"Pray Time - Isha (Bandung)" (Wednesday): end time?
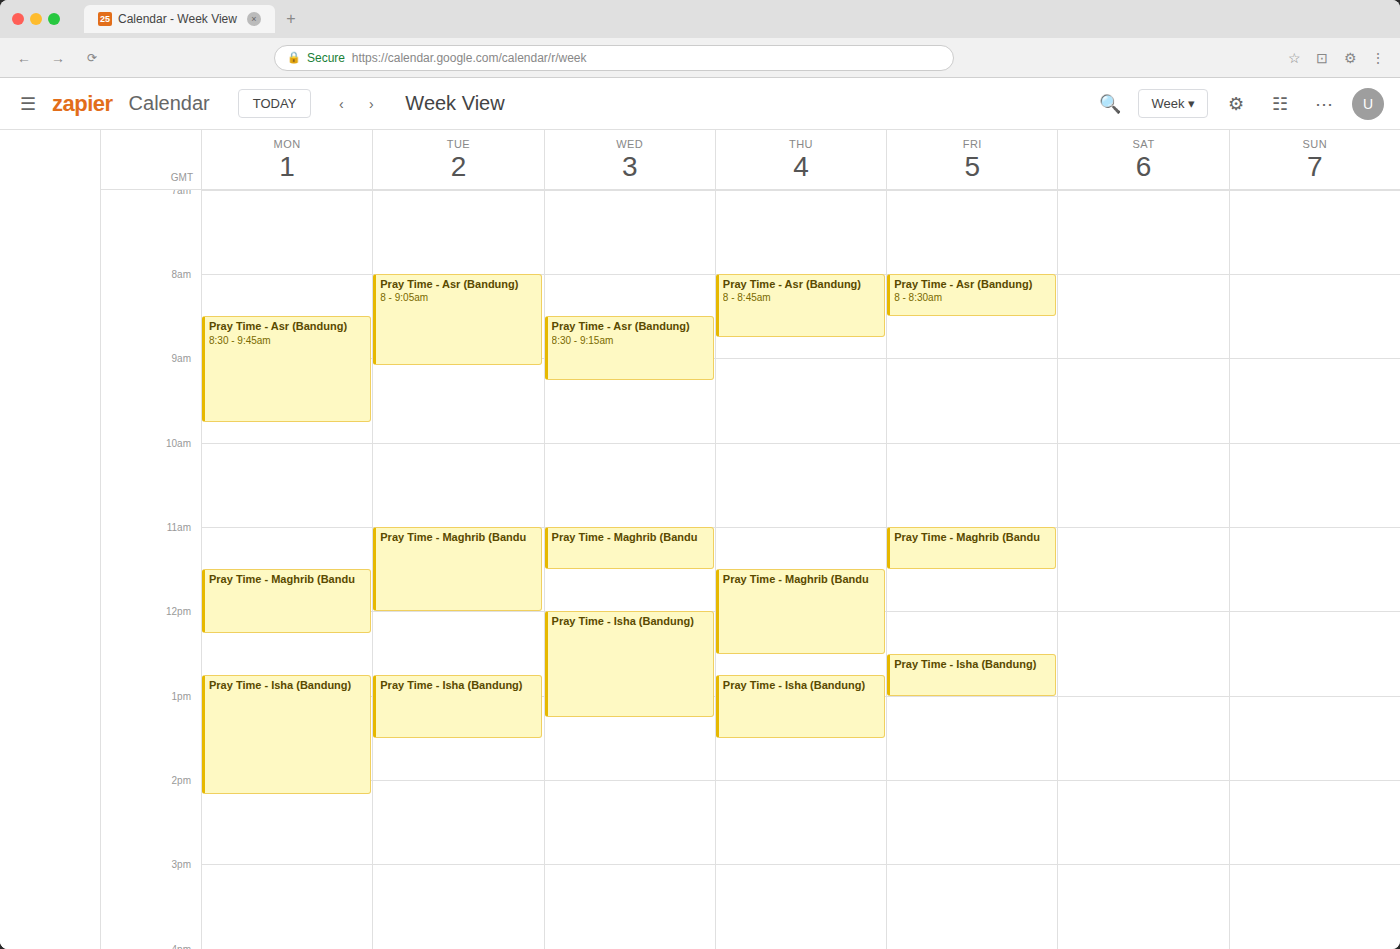
1:15 PM